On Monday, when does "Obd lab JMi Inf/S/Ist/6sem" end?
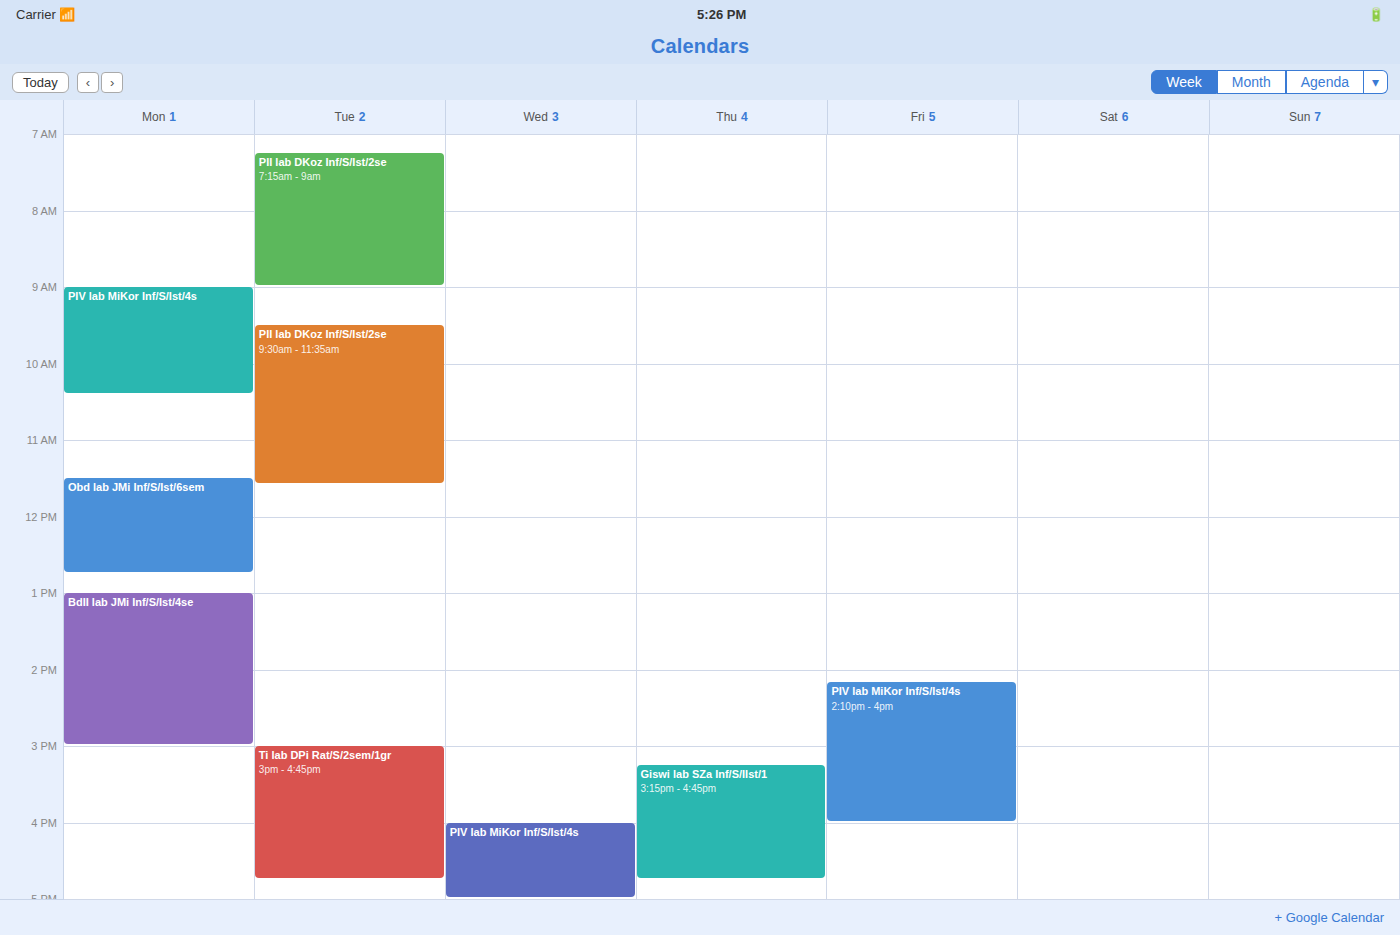
12:45 PM